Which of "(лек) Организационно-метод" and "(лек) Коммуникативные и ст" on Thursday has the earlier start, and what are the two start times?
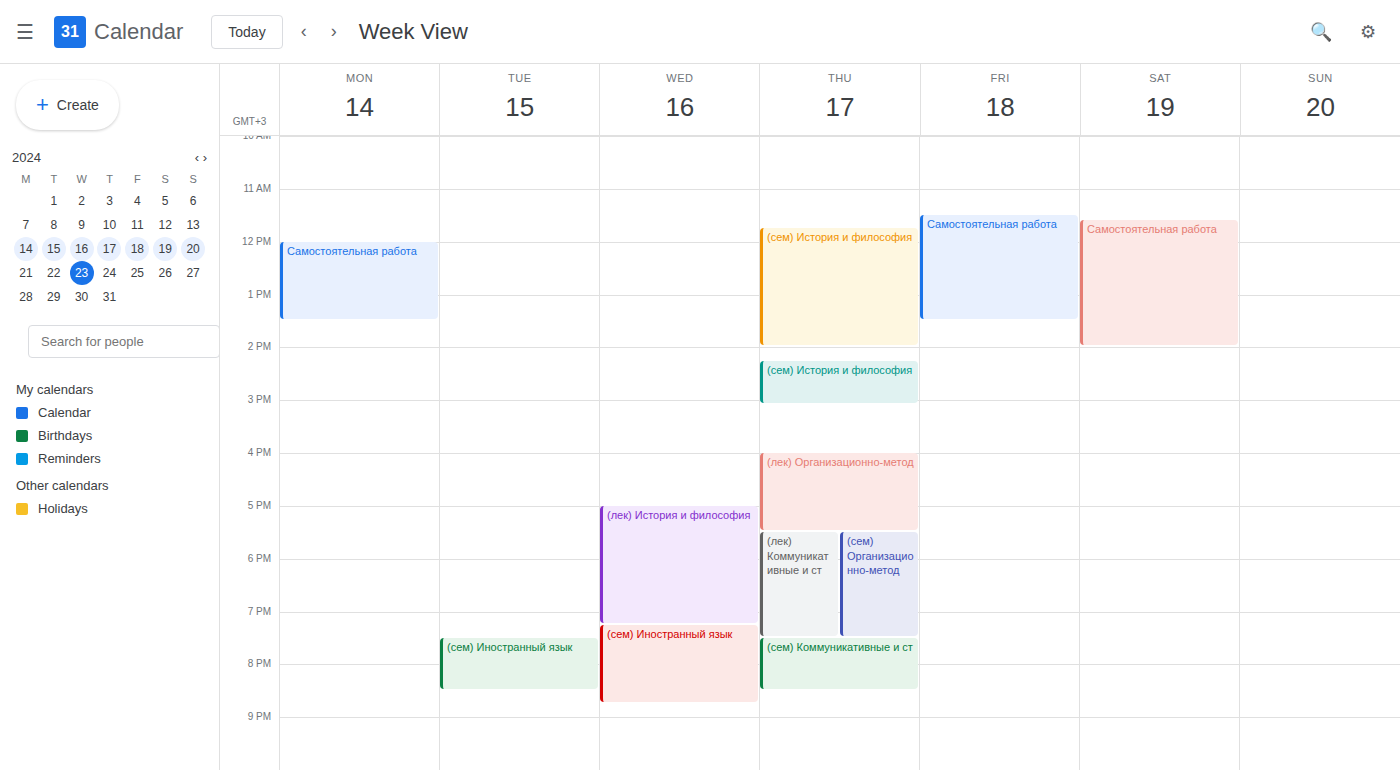
"(лек) Организационно-метод" 4:00 PM; "(лек) Коммуникативные и ст" 5:30 PM.